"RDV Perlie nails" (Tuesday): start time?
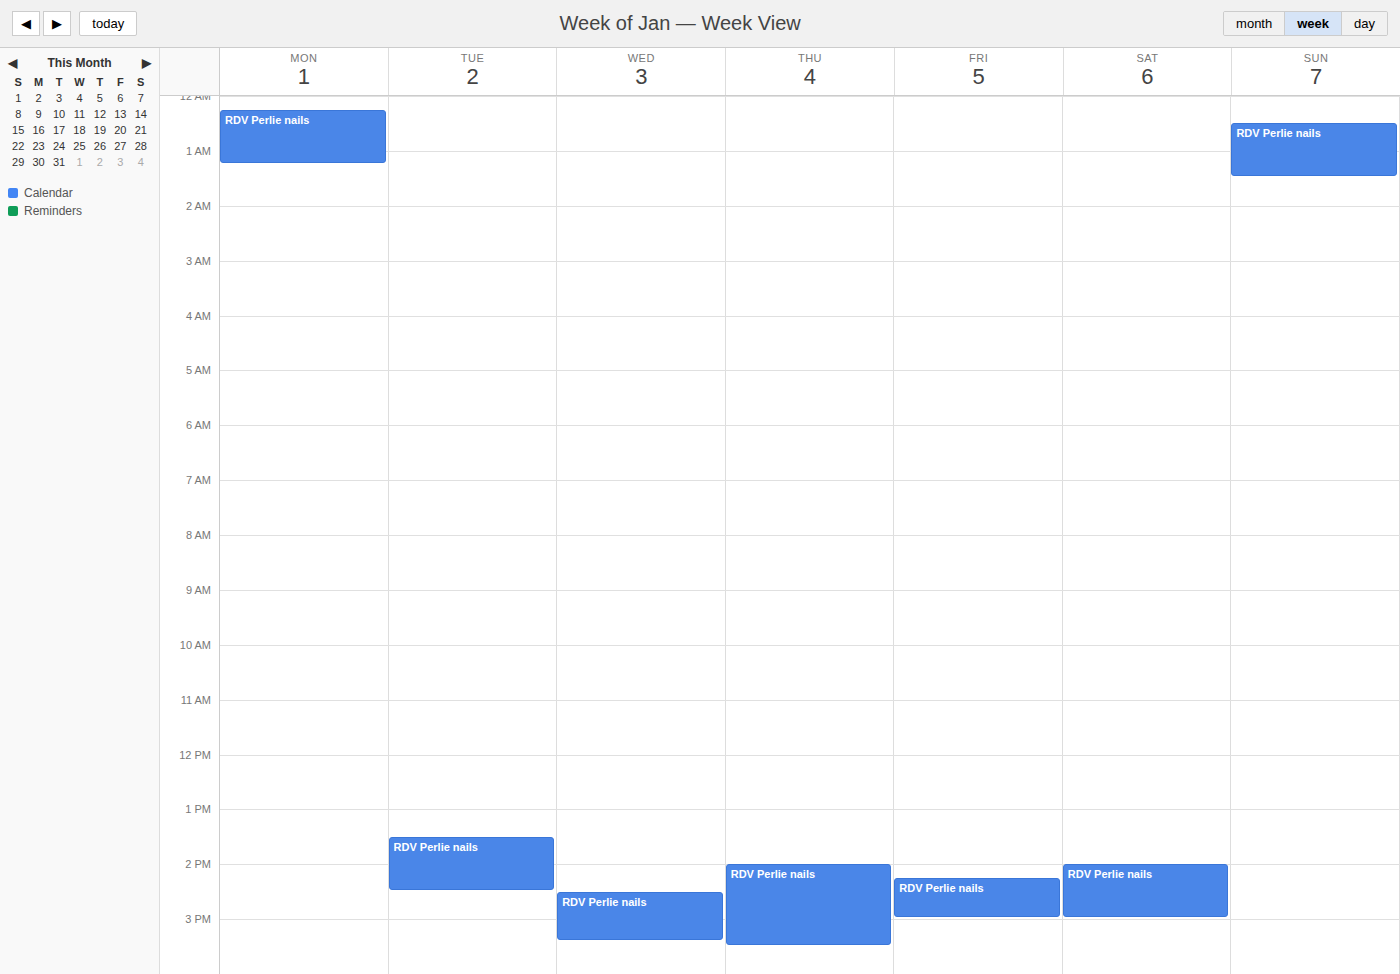
1:30 PM